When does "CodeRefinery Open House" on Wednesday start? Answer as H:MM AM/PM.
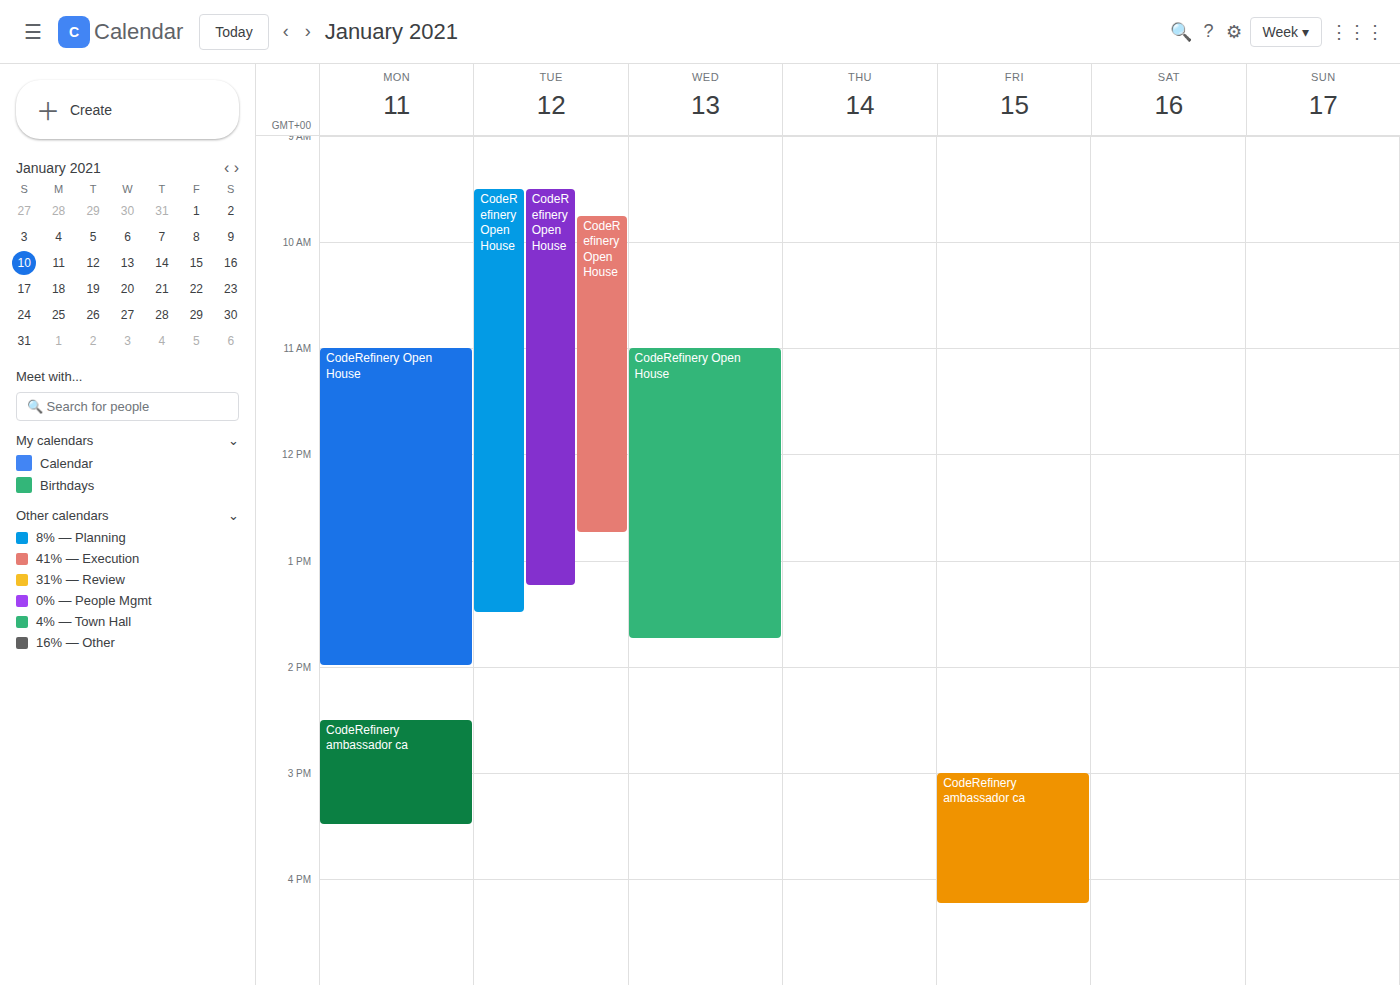
11:00 AM